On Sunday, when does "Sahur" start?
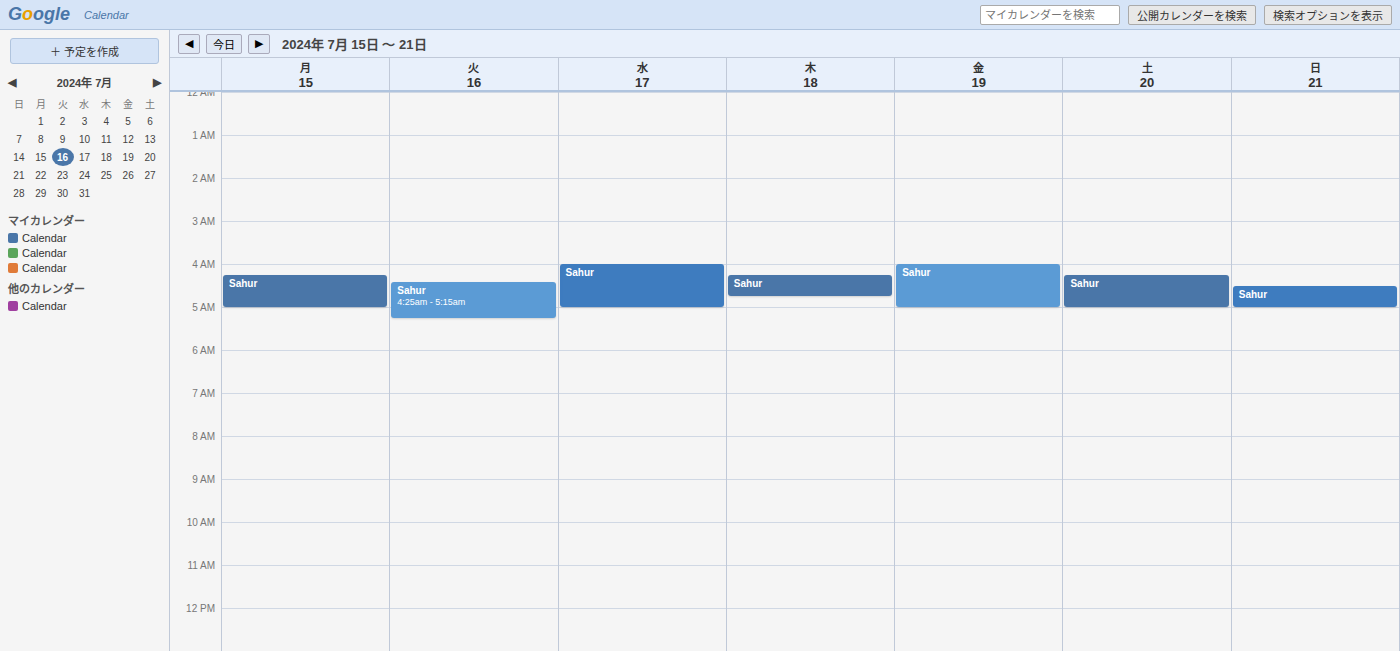
4:30 AM